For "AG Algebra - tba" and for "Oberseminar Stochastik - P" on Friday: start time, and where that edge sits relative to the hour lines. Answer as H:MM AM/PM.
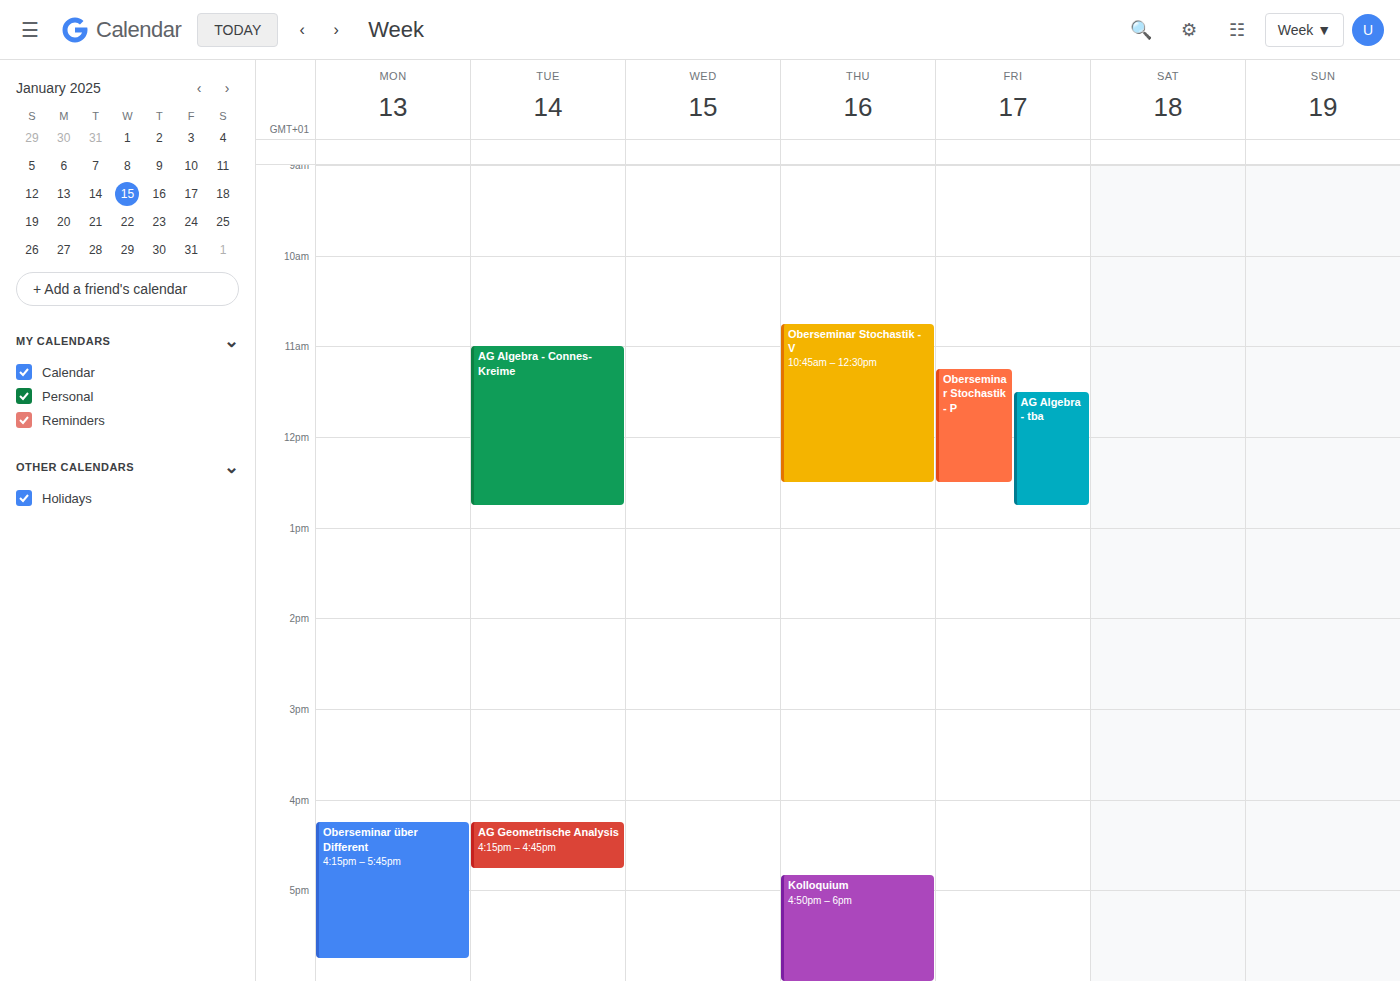
"AG Algebra - tba": 11:30 AM, halfway between the 11 AM and 12 PM lines. "Oberseminar Stochastik - P": 11:15 AM, neither: a quarter of the way from the 11 AM line to the 12 PM line.